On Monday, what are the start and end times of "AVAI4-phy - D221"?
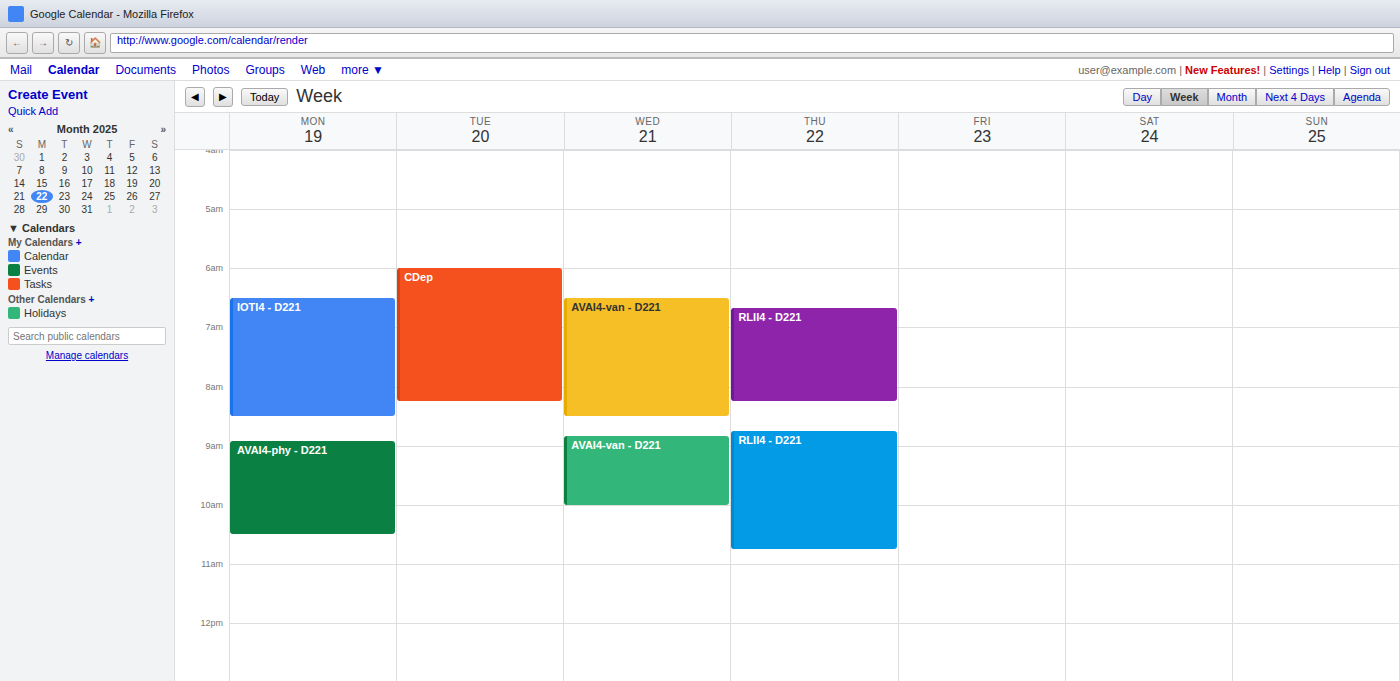
08:55 to 10:30